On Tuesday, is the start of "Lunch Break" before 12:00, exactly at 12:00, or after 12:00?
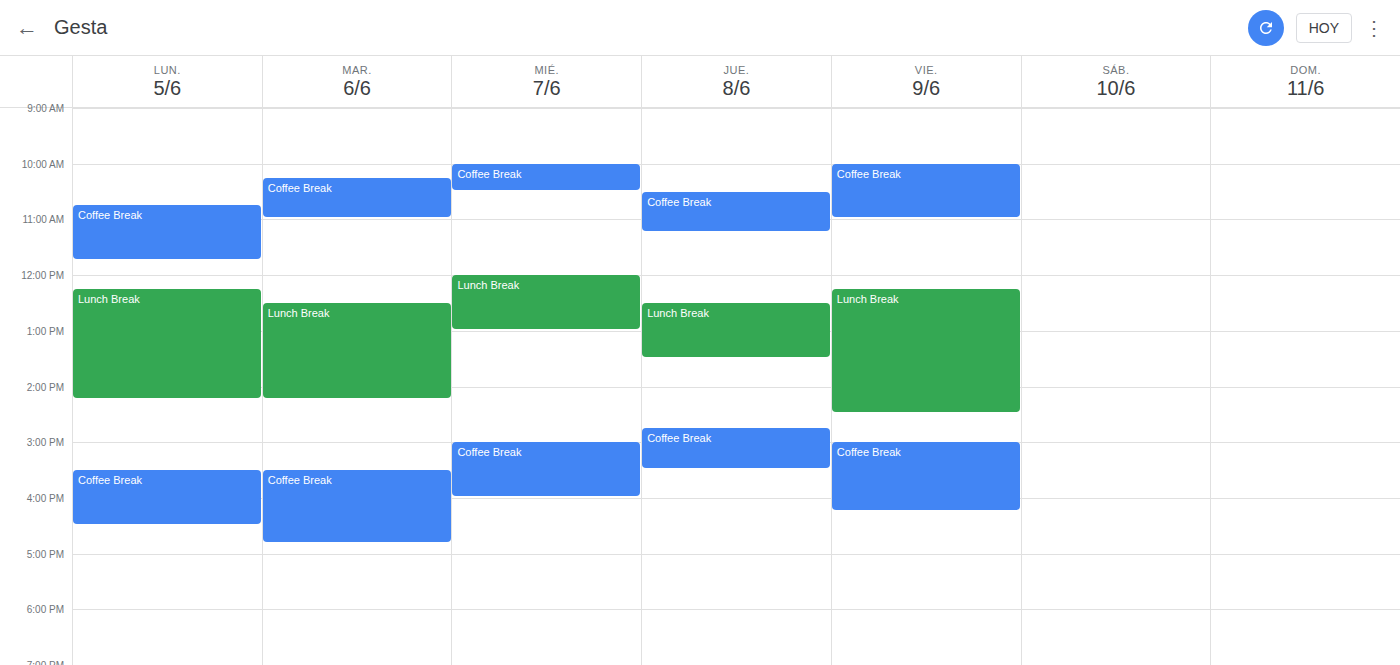
12:30 -- after 12:00, 30 minutes below the 12:00 line.